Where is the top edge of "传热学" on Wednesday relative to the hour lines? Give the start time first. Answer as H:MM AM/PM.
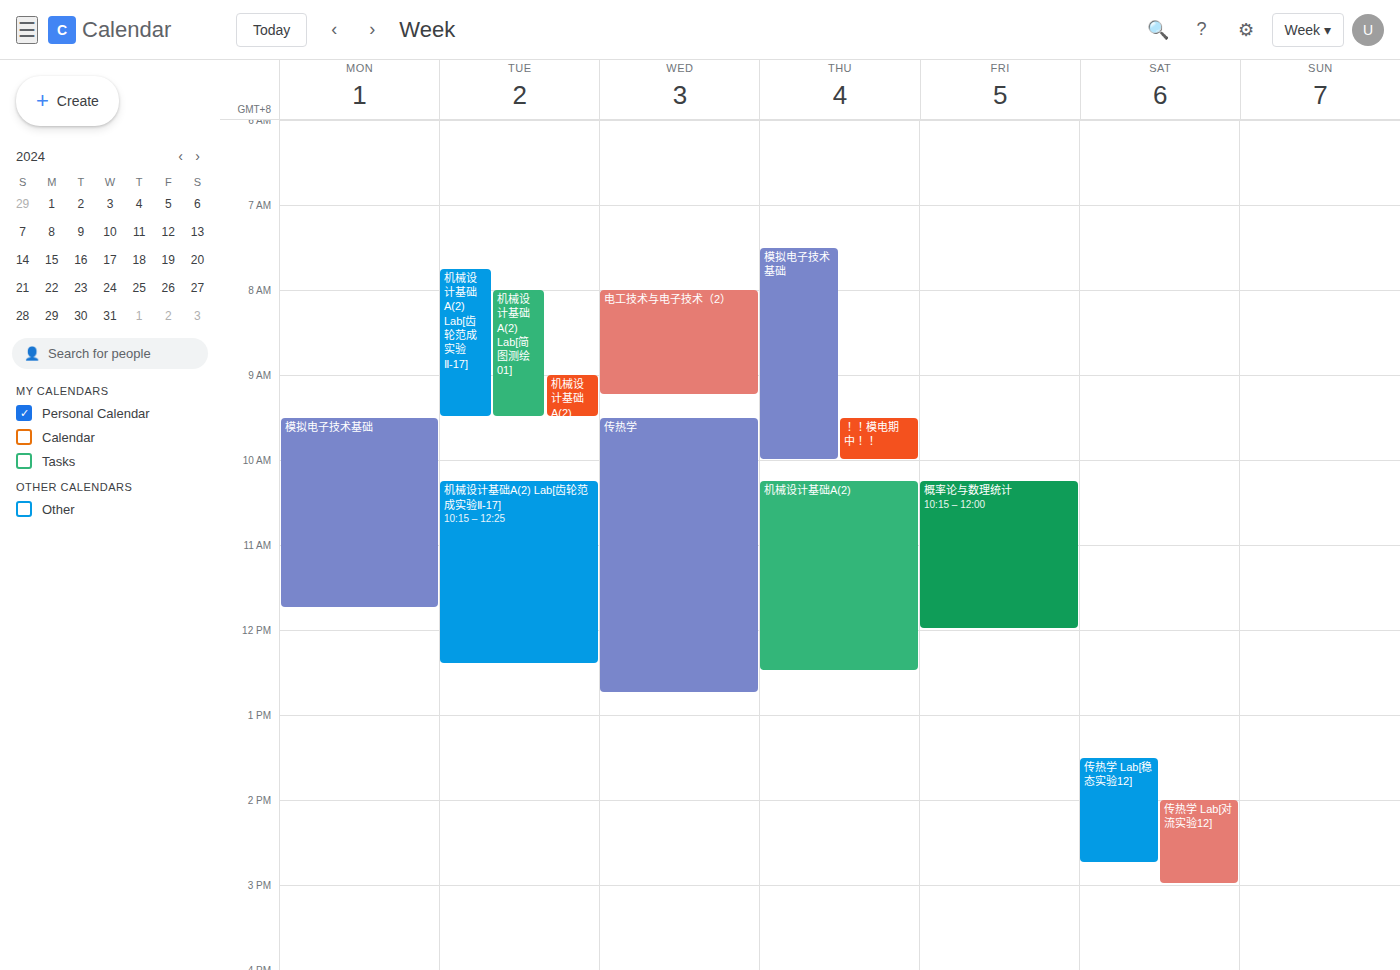
9:30 AM -- halfway between the 9 AM and 10 AM lines.